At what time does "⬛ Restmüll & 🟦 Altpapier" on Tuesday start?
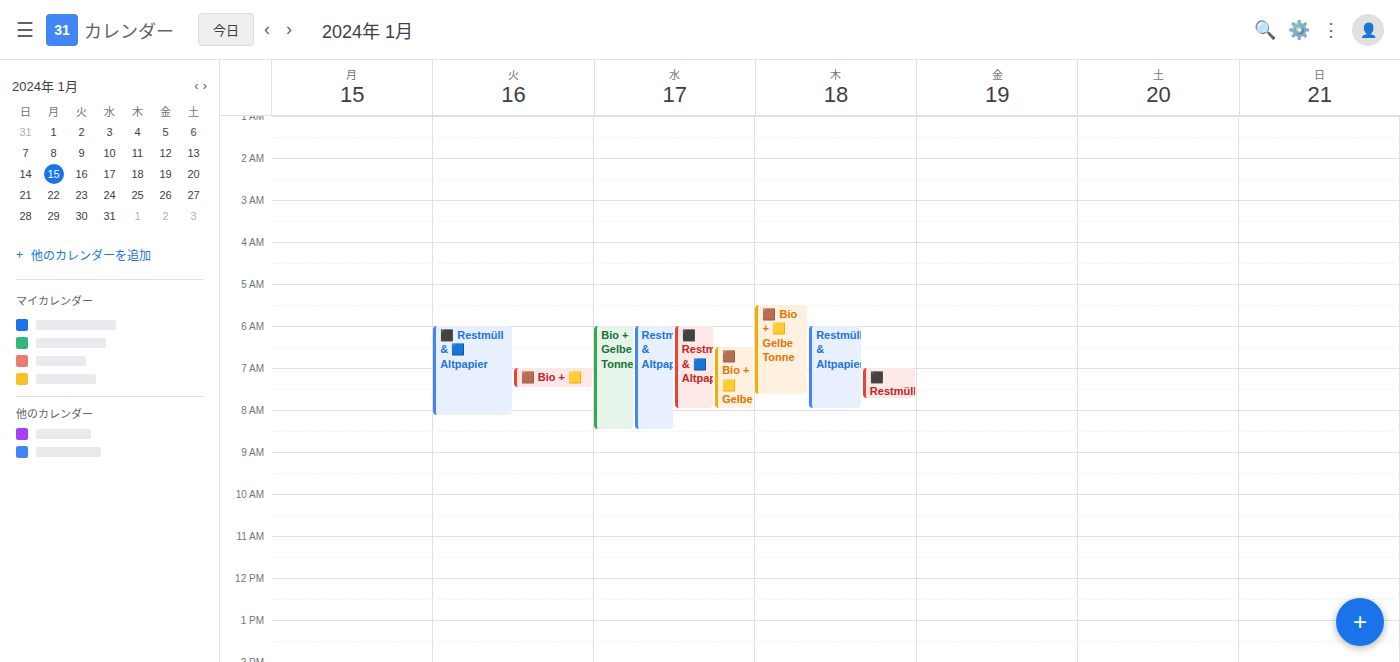
6:00 AM